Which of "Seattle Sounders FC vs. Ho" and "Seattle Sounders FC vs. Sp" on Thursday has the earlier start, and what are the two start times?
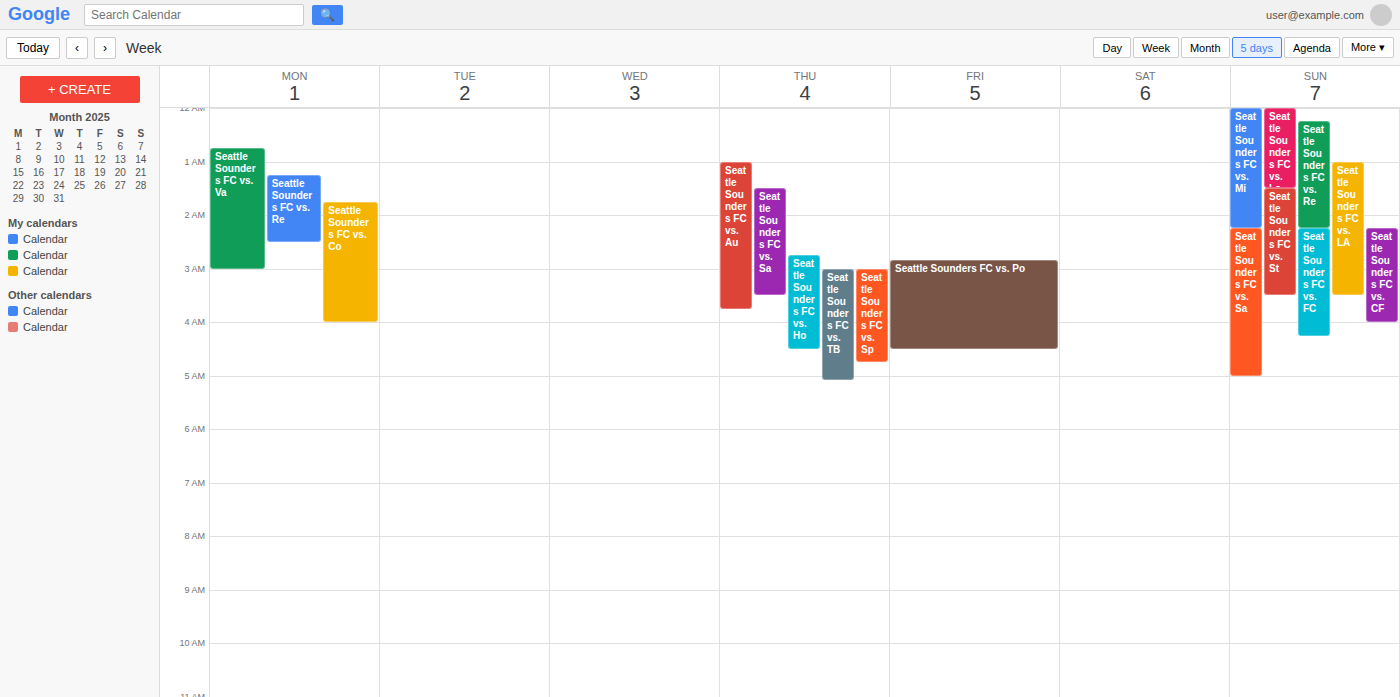
"Seattle Sounders FC vs. Ho" 2:45 AM; "Seattle Sounders FC vs. Sp" 3:00 AM.